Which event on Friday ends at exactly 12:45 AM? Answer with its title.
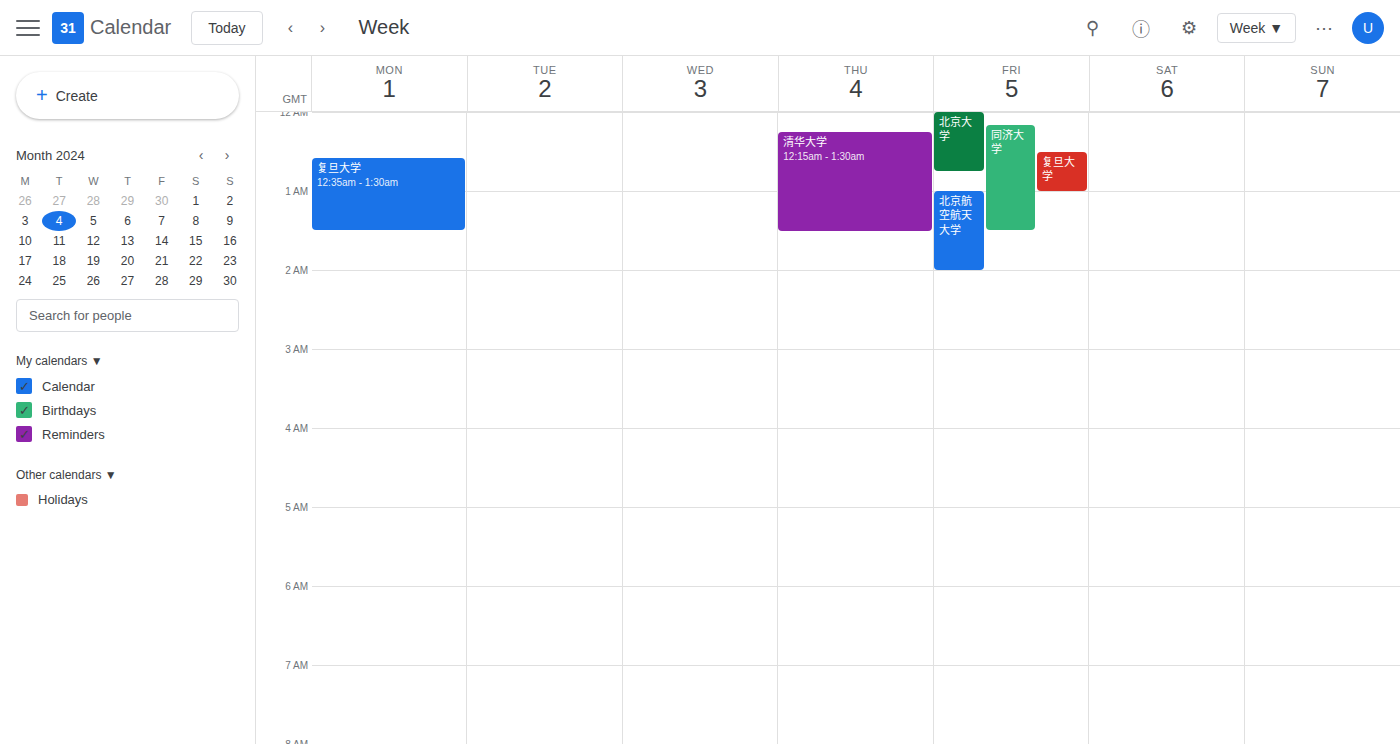
"北京大学"